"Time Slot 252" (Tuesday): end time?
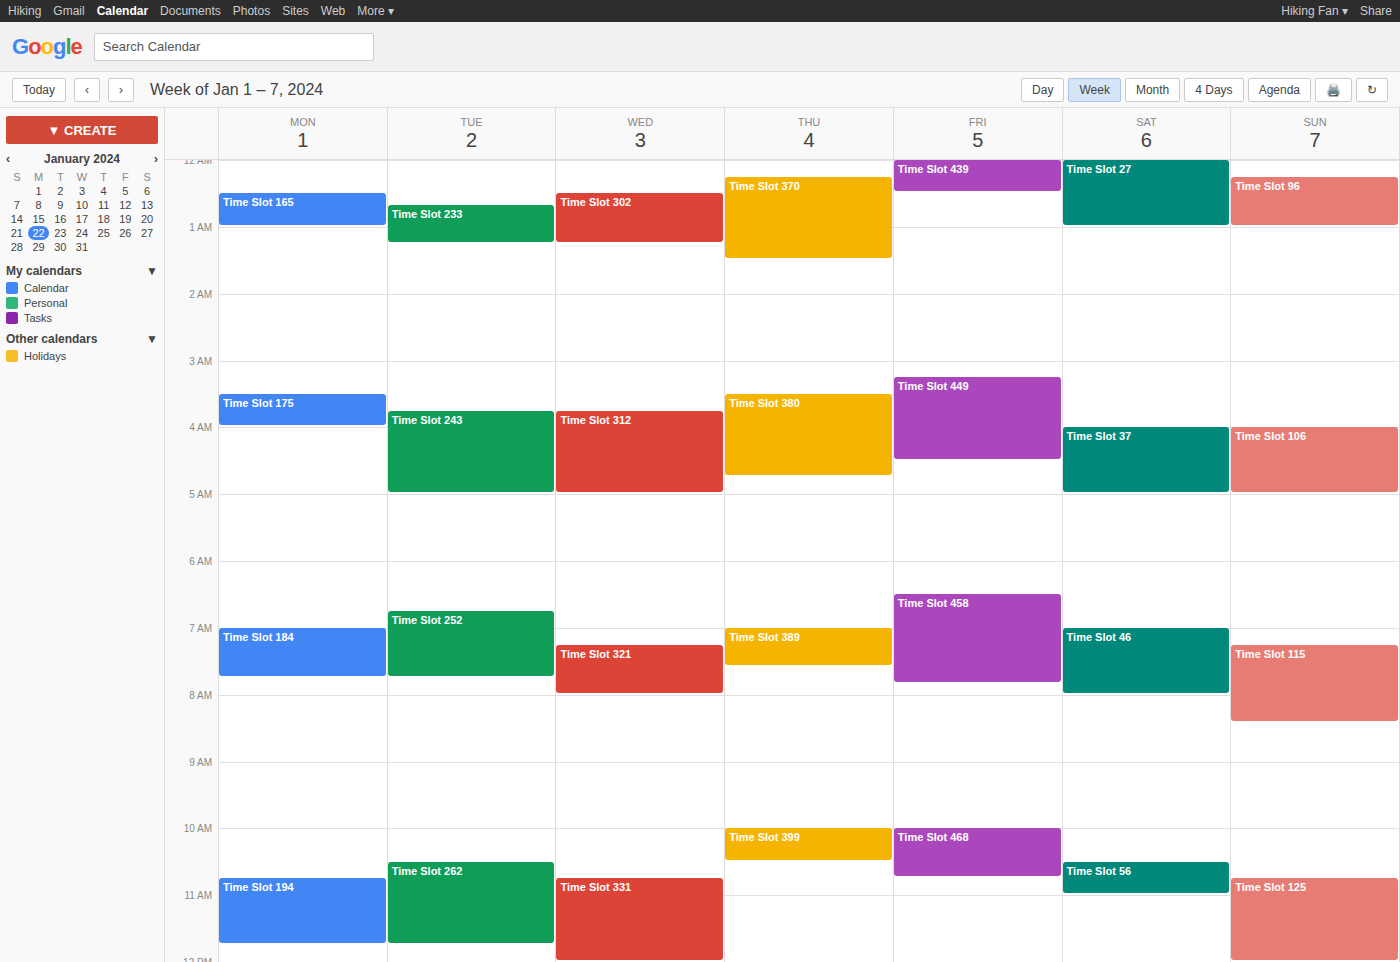
7:45 AM